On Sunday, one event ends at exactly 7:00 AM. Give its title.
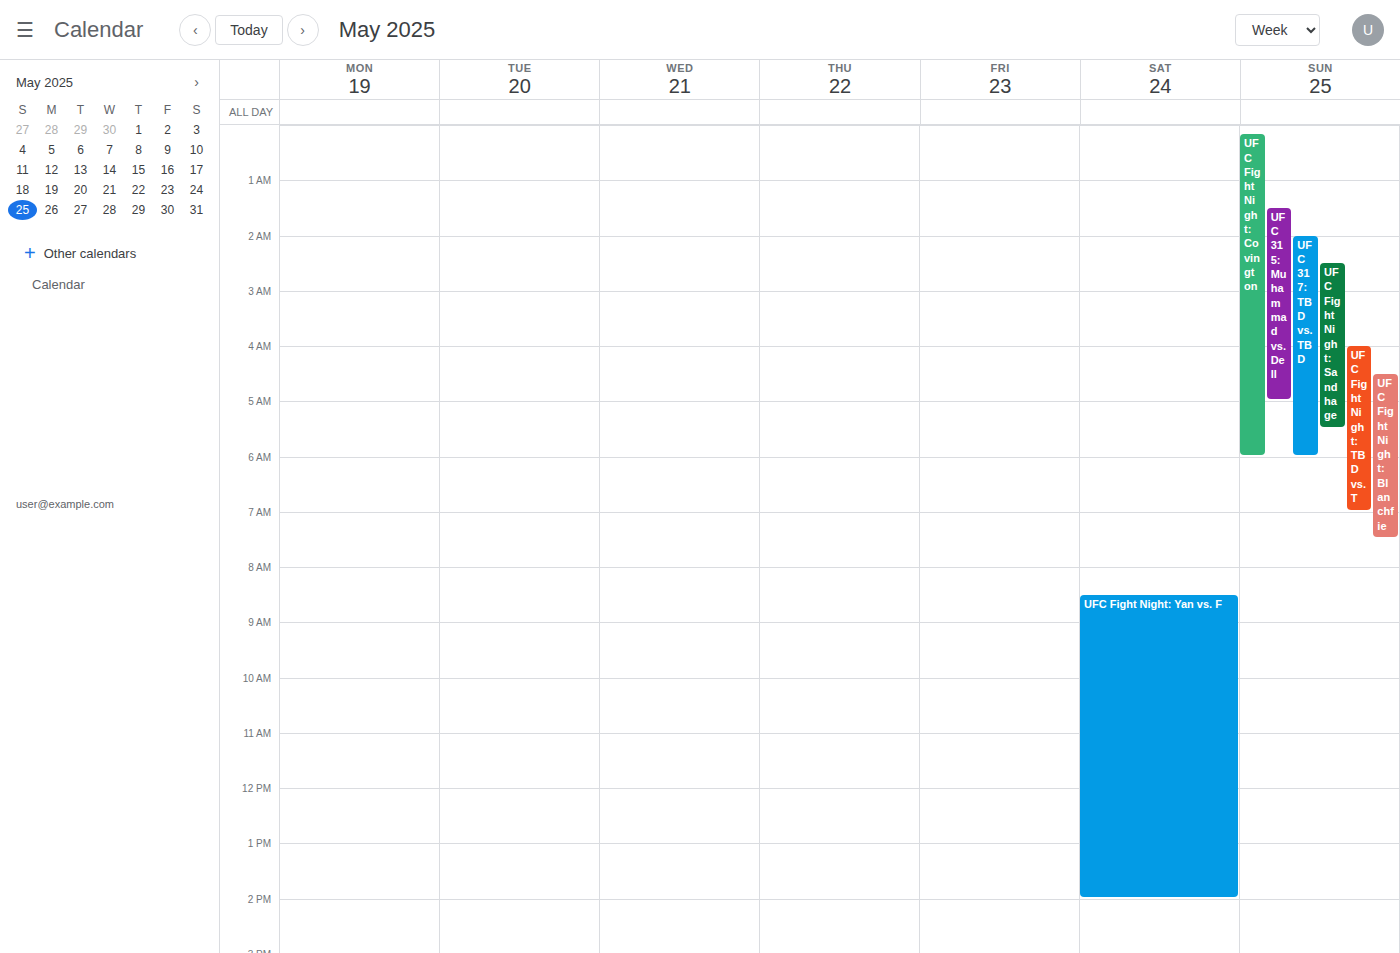
"UFC Fight Night: TBD vs. T"